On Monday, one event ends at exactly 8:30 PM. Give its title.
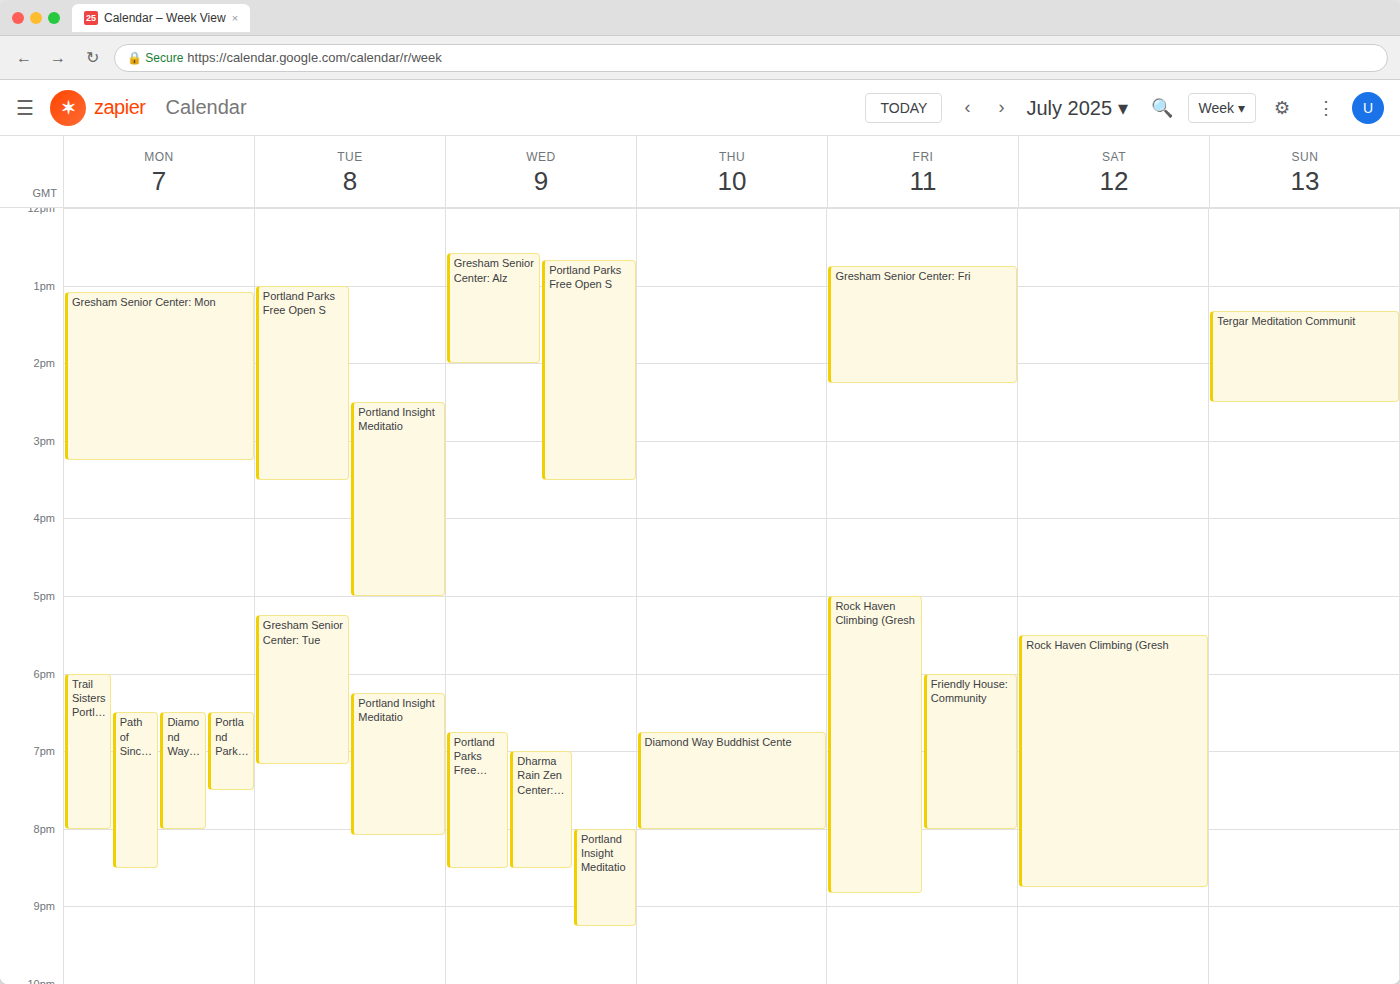
"Path of Sincerity Meditati"